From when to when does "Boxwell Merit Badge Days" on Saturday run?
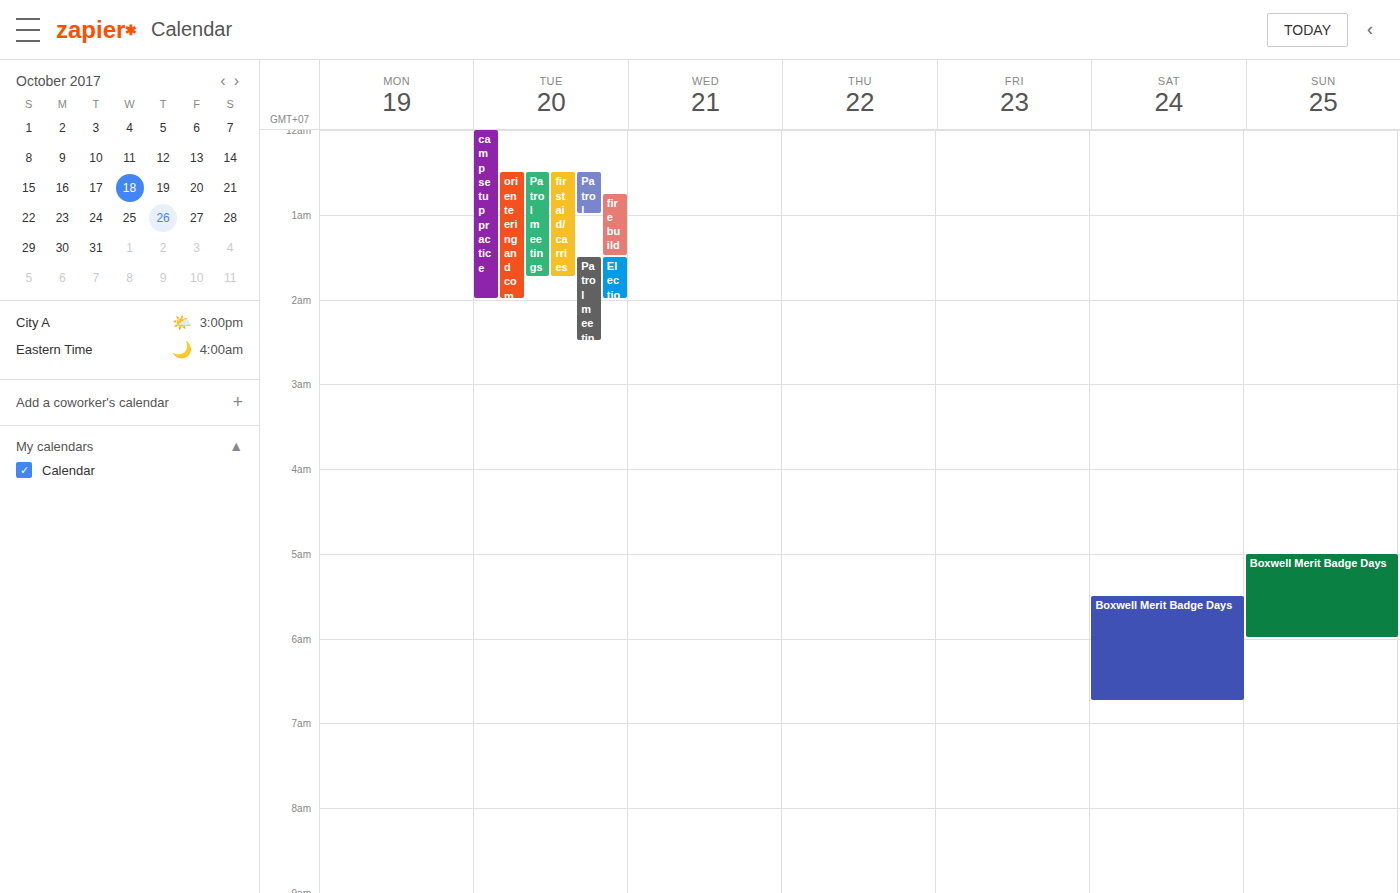
5:30 AM to 6:45 AM